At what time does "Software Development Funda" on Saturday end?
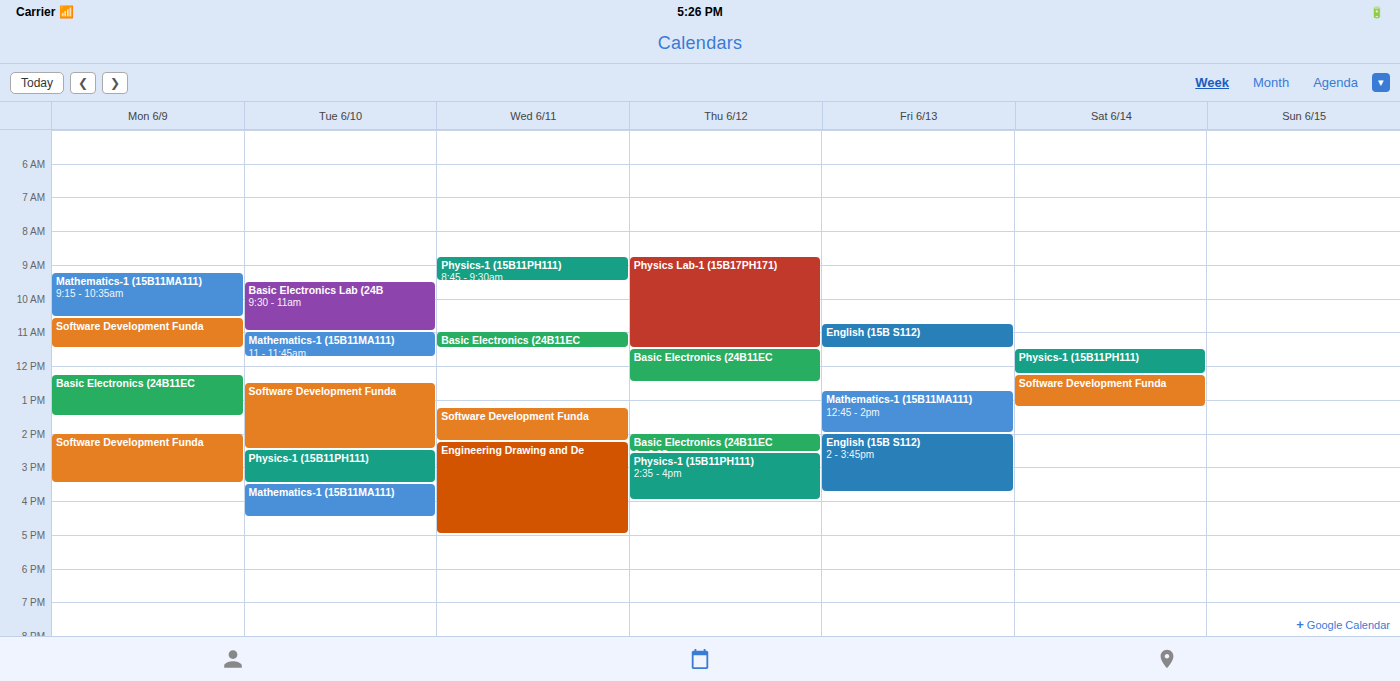
1:15 PM